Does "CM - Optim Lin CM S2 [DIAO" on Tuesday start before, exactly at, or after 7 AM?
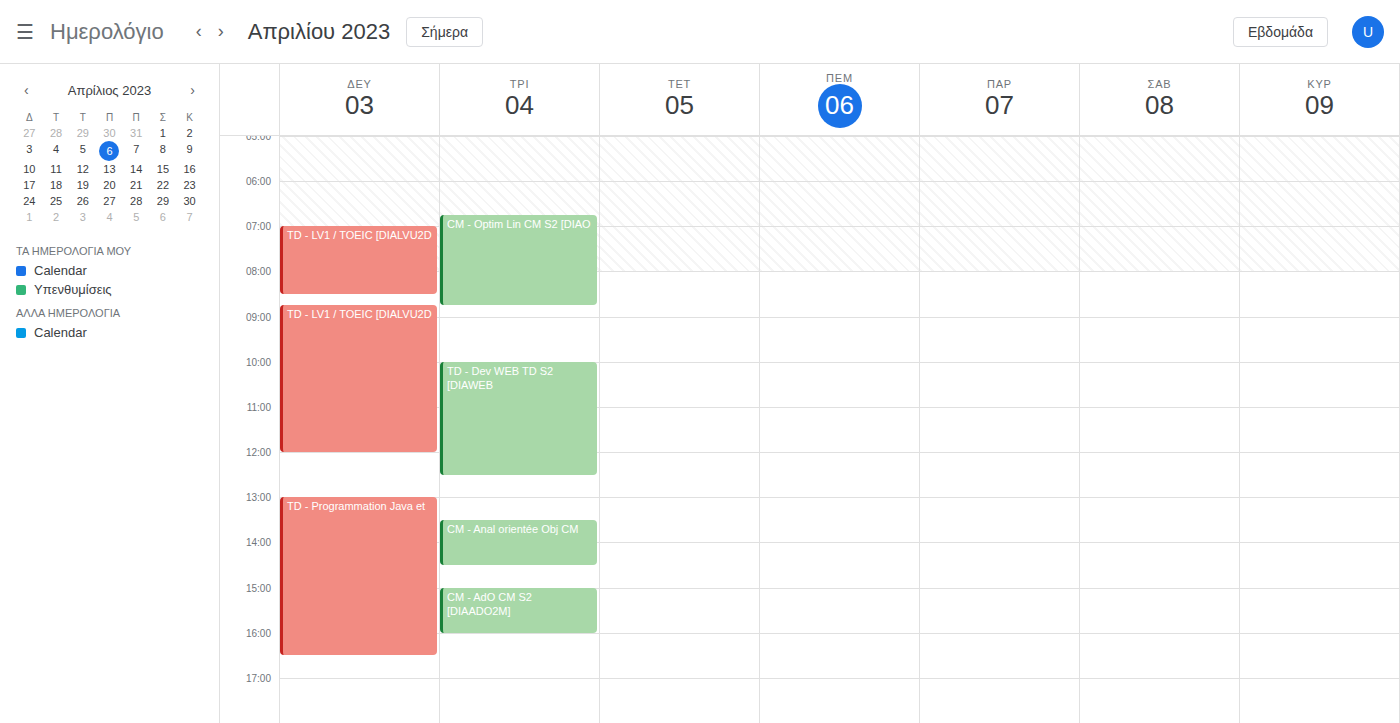
6:45 AM -- before 7 AM, 15 minutes above the 7 AM line.